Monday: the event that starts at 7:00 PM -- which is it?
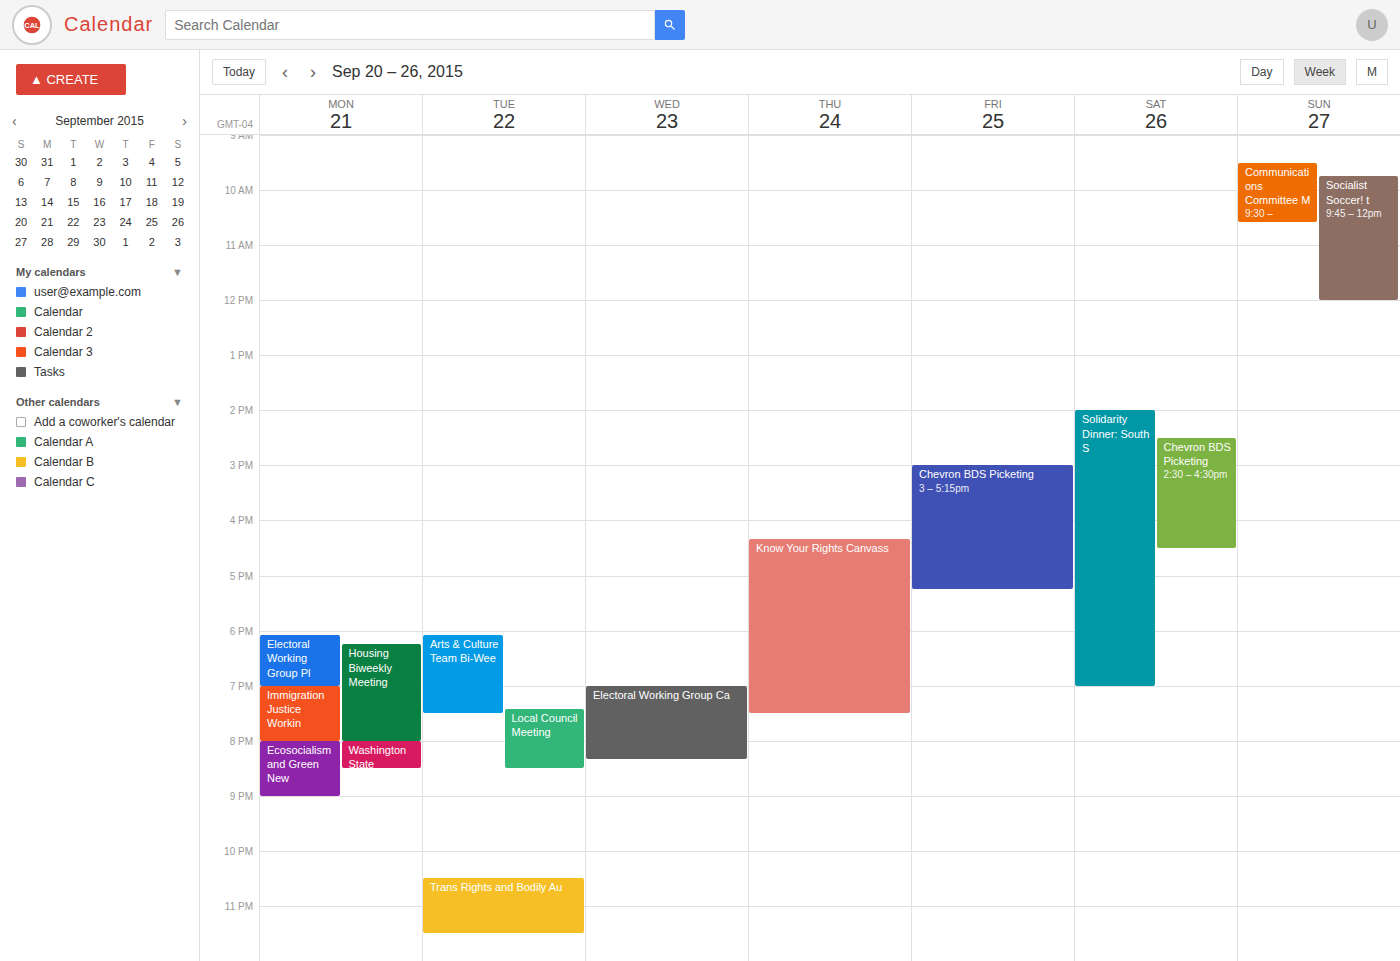
"Immigration Justice Workin"